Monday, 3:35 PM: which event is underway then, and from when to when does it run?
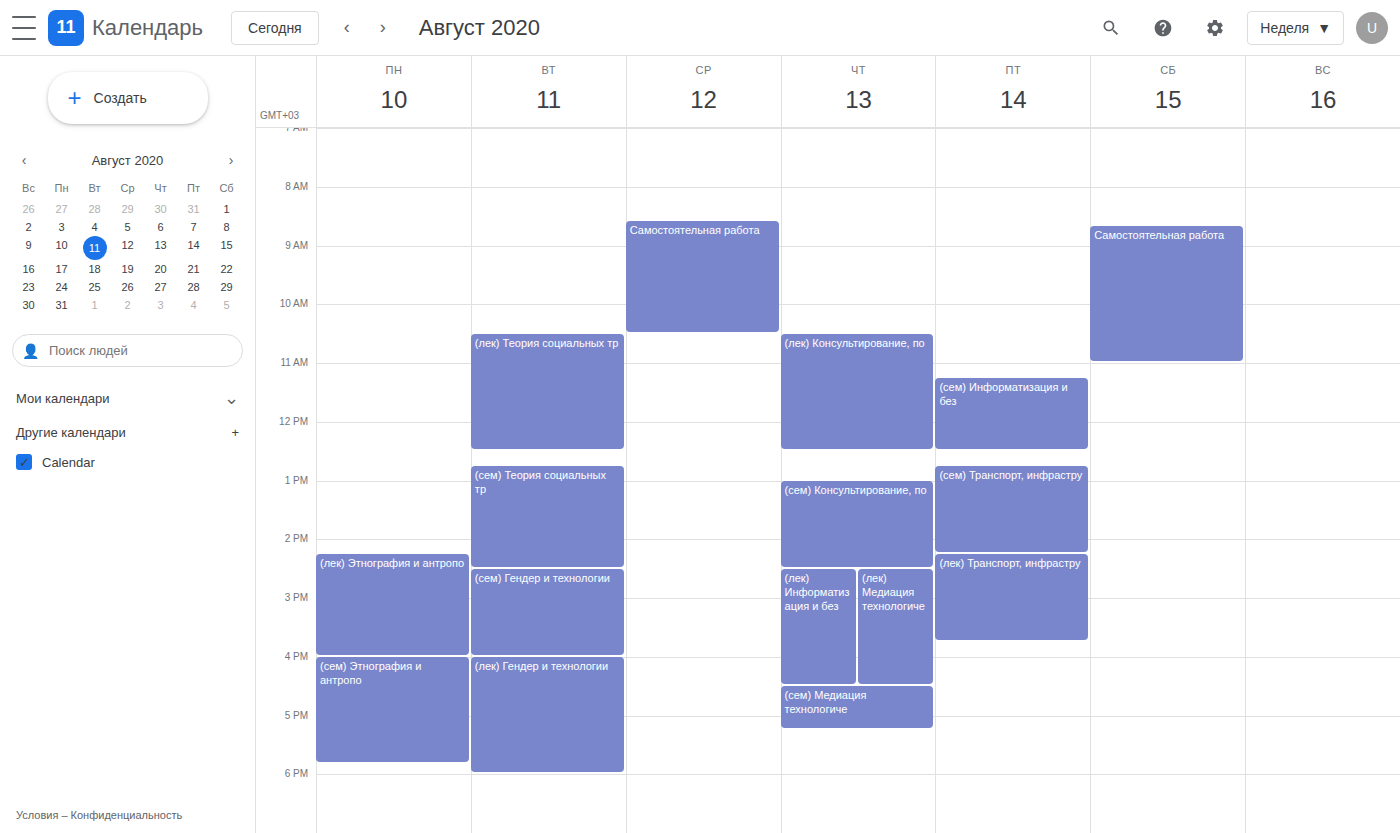
"(лек) Этнография и антропо", 2:15 PM to 4:00 PM